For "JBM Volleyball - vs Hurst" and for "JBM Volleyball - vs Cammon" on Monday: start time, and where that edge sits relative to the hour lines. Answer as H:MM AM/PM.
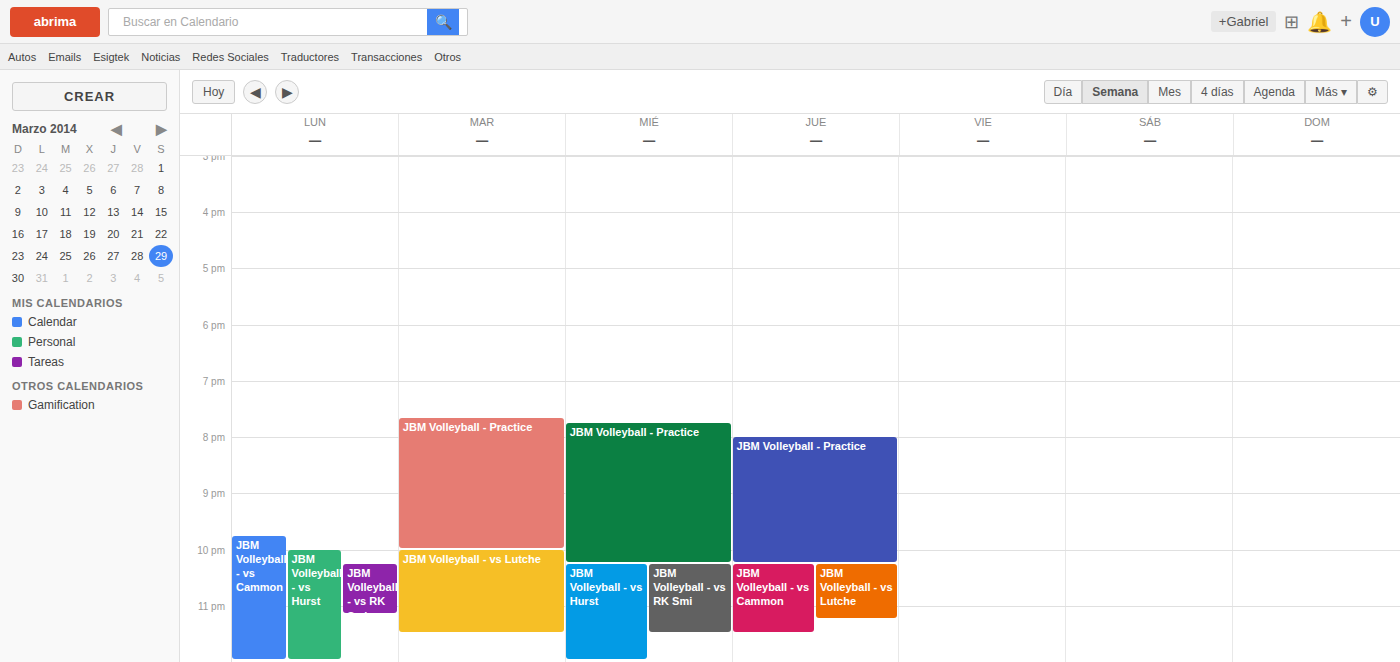
"JBM Volleyball - vs Hurst": 10:00 PM, exactly on the 10 PM line. "JBM Volleyball - vs Cammon": 9:45 PM, neither: three quarters of the way from the 9 PM line to the 10 PM line.